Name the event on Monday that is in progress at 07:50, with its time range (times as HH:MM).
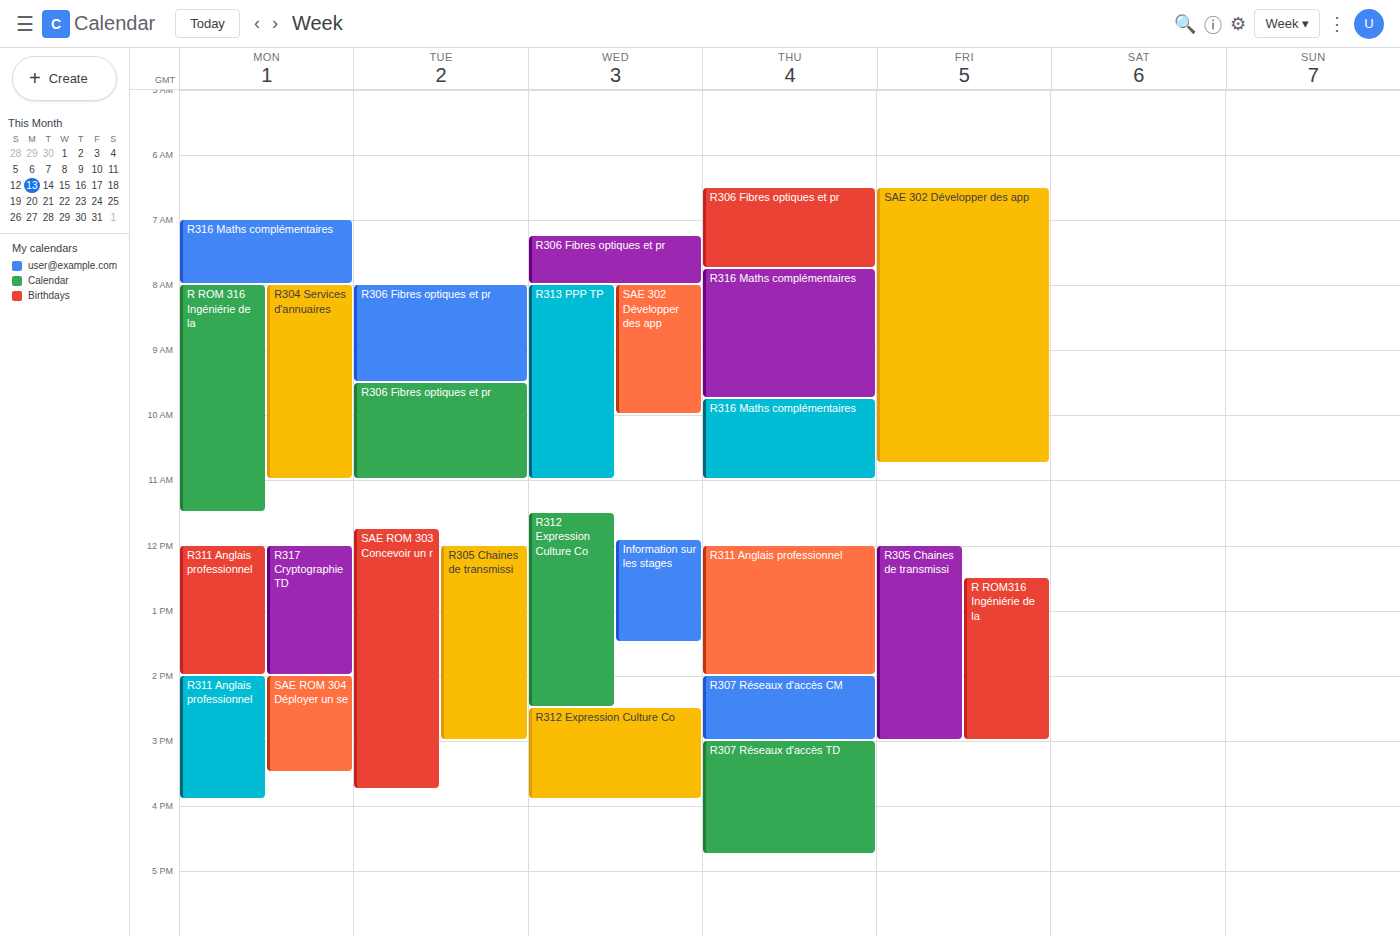
"R316 Maths complémentaires", 07:00 to 08:00